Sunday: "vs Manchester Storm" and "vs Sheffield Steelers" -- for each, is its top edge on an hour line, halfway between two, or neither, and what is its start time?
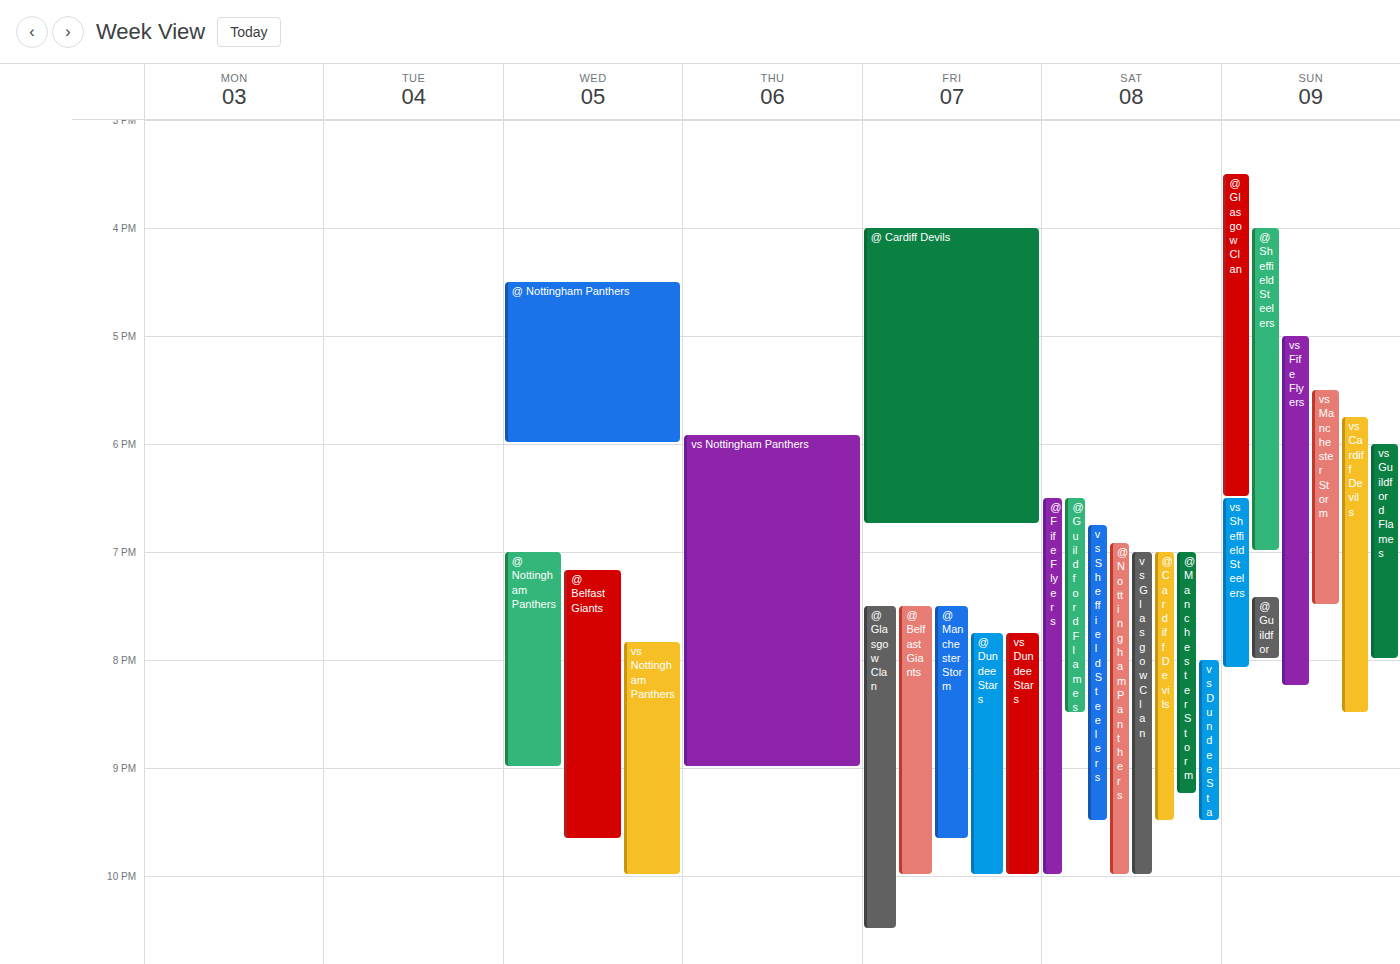
"vs Manchester Storm": 5:30 PM, halfway between the 5 PM and 6 PM lines. "vs Sheffield Steelers": 6:30 PM, halfway between the 6 PM and 7 PM lines.